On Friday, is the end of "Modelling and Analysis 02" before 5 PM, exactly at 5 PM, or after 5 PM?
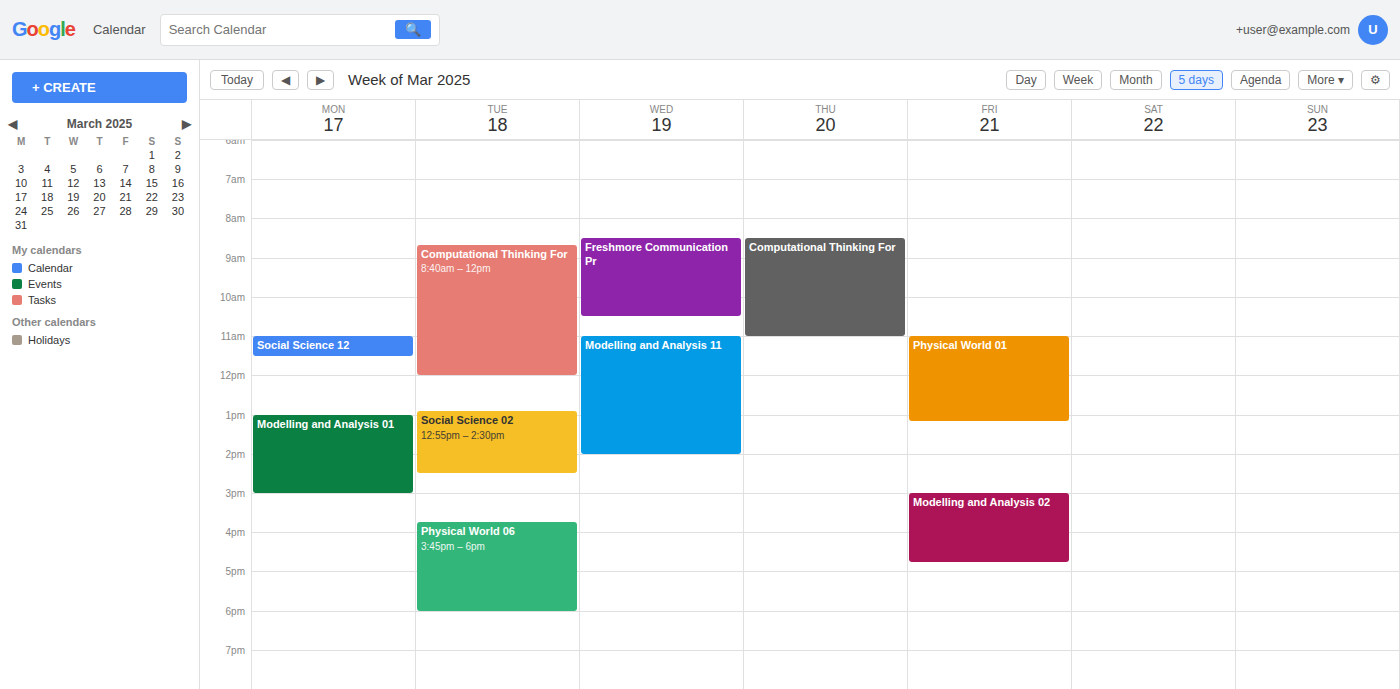
4:45 PM -- before 5 PM, 15 minutes above the 5 PM line.